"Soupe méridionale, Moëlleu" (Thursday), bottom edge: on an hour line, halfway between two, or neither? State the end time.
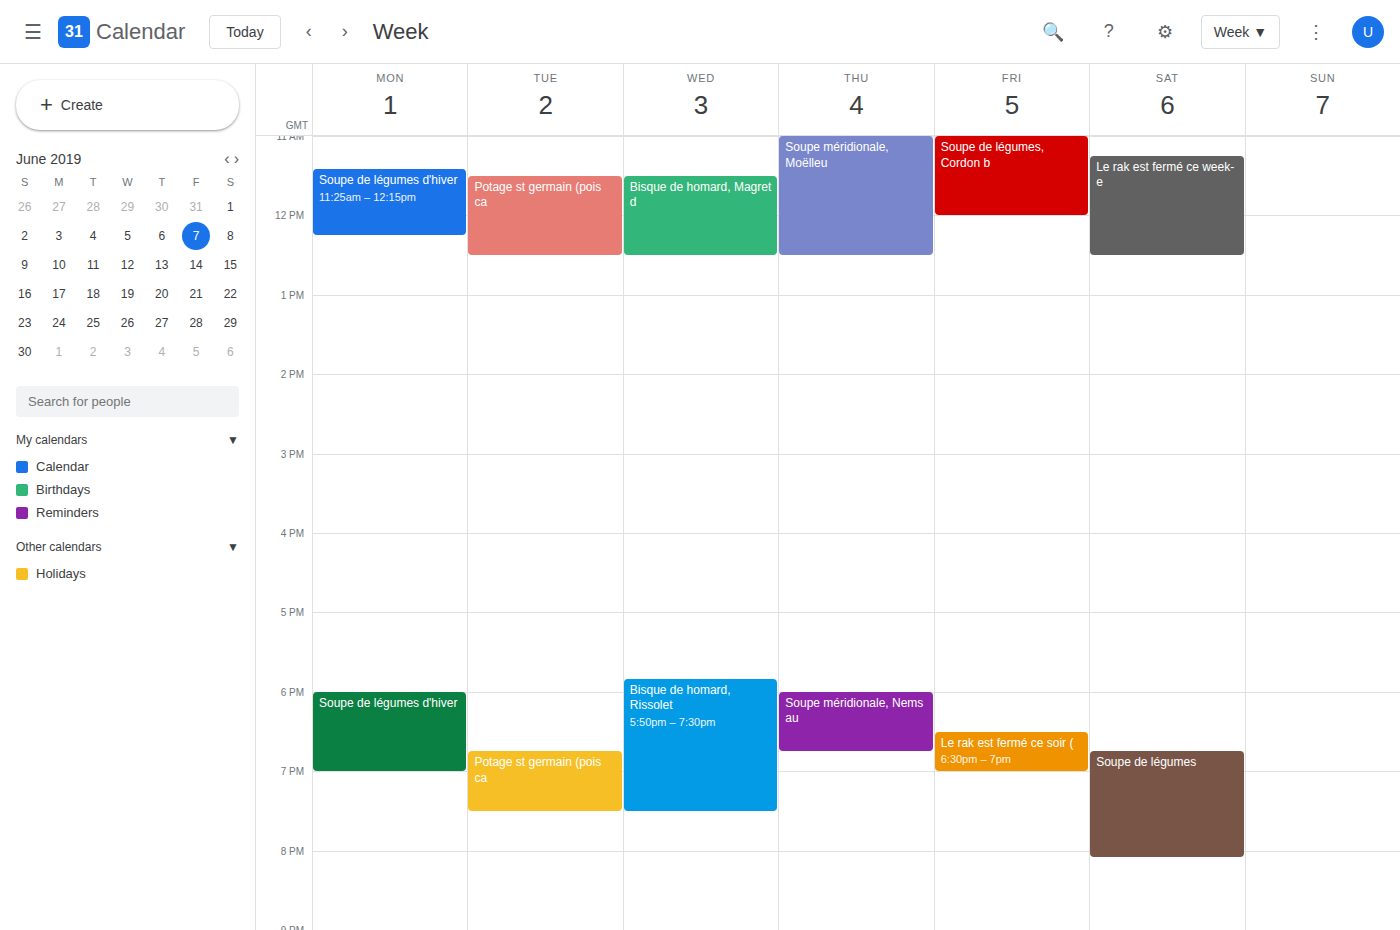
12:30 PM -- halfway between the 12 PM and 1 PM lines.